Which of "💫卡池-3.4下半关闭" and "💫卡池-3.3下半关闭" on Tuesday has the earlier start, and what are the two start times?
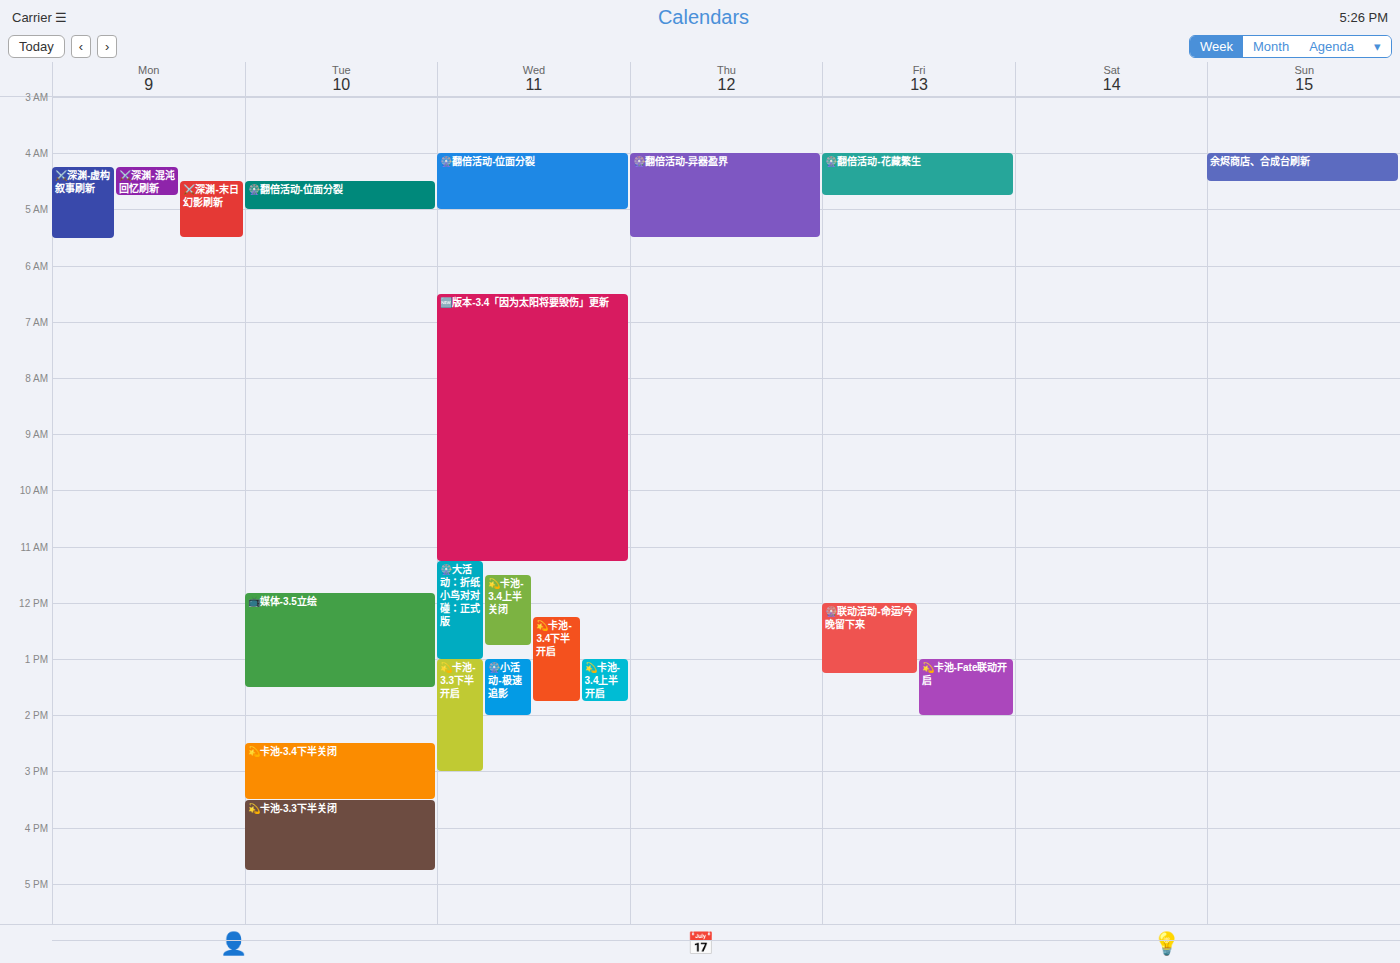
"💫卡池-3.4下半关闭" 2:30 PM; "💫卡池-3.3下半关闭" 3:30 PM.